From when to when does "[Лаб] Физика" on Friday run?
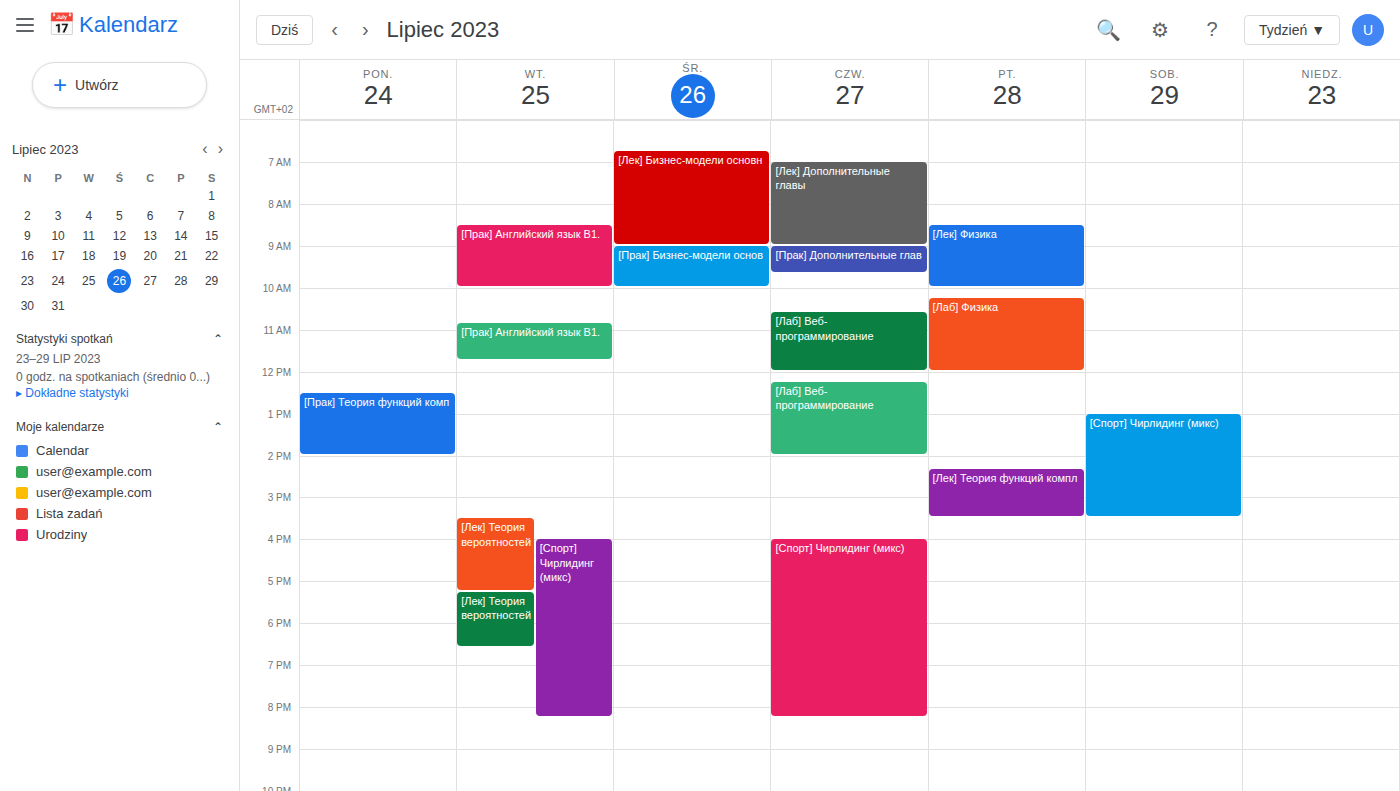
10:15 AM to 12:00 PM